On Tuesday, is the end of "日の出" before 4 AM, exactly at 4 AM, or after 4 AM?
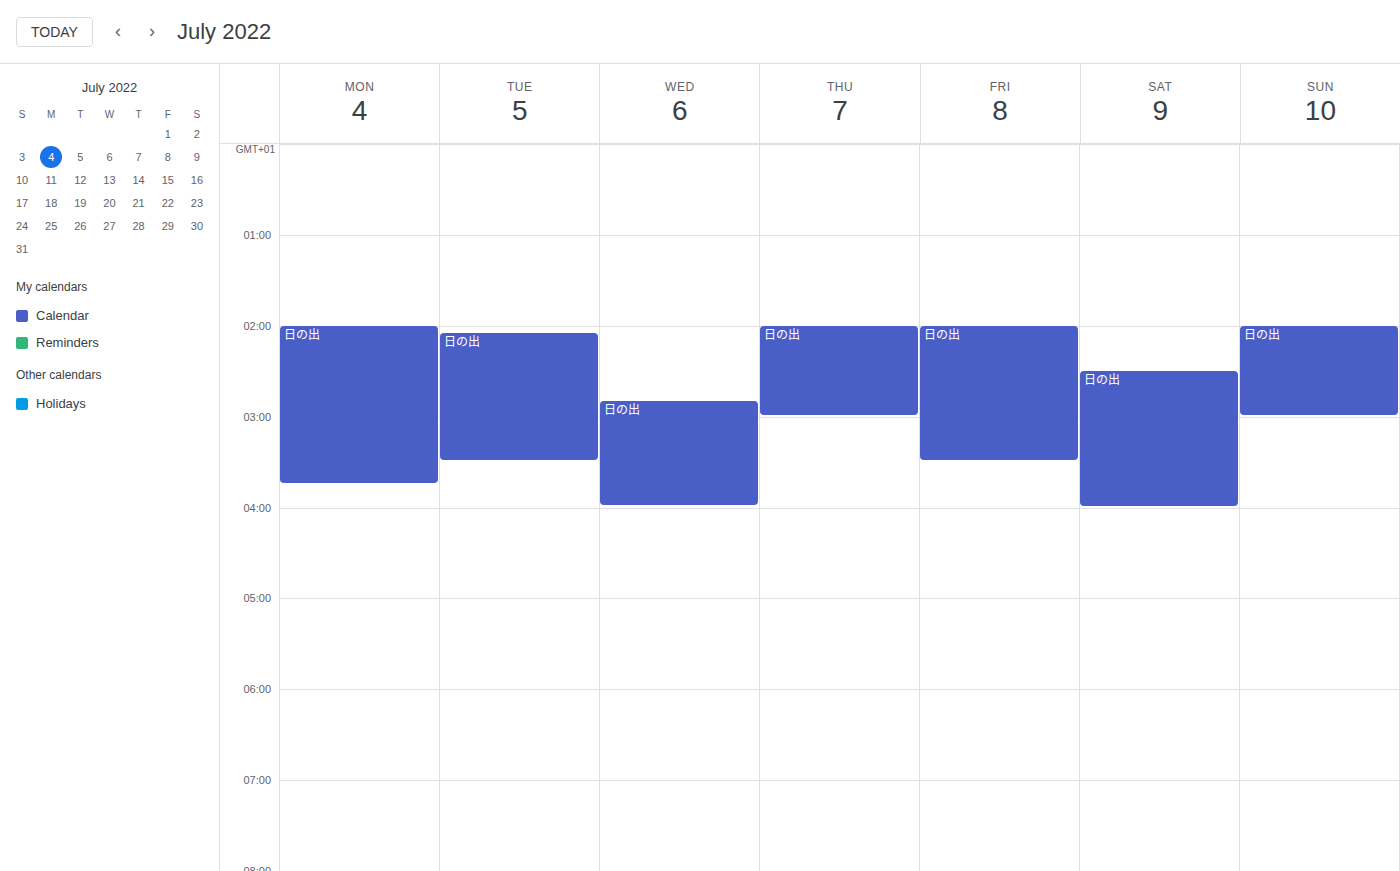
3:30 AM -- before 4 AM, 30 minutes above the 4 AM line.